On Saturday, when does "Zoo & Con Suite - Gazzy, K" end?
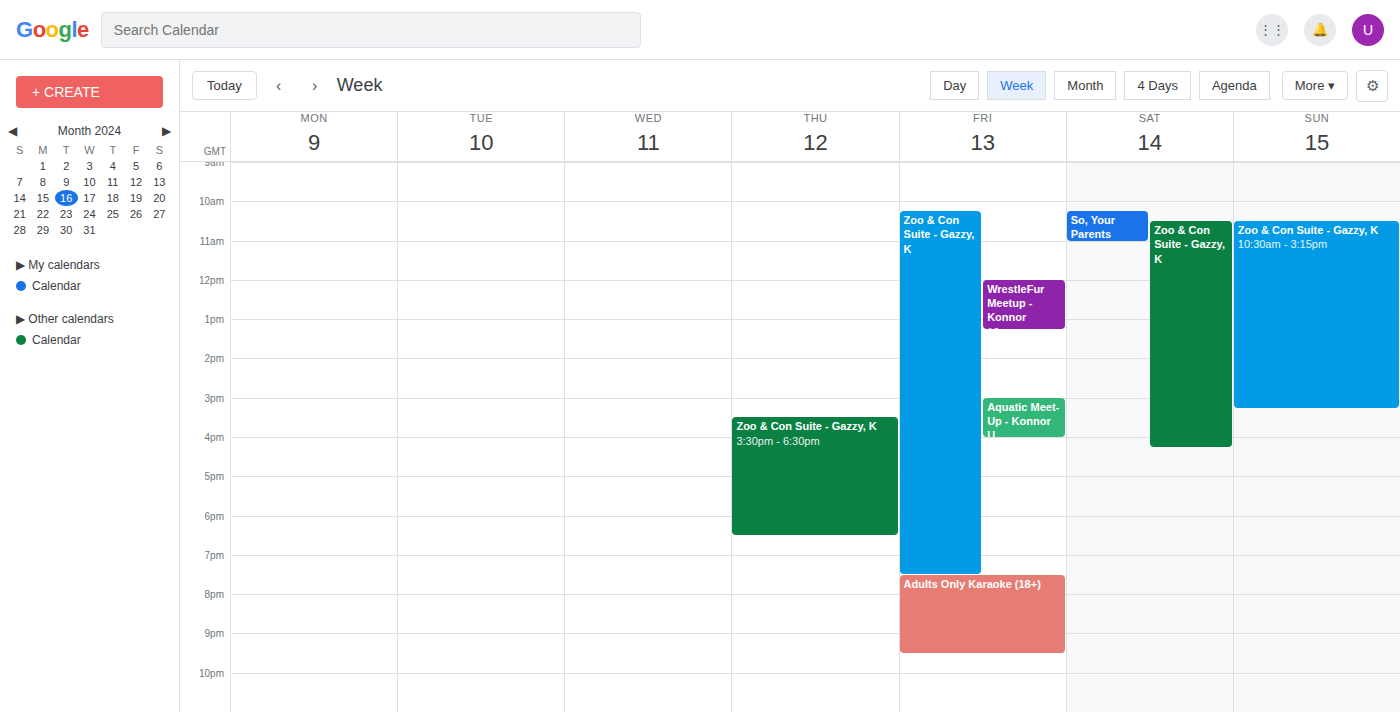
16:15